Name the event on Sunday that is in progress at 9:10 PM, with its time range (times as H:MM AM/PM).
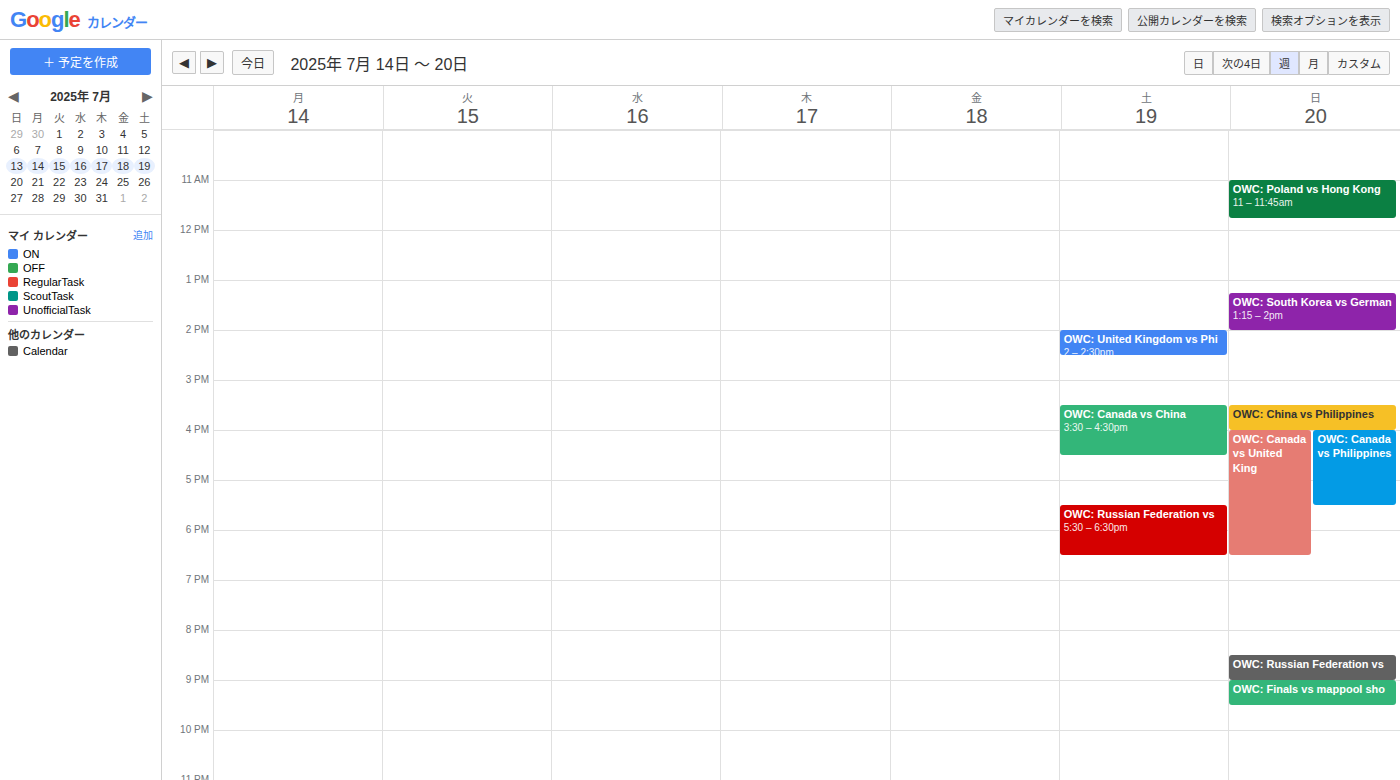
"OWC: Finals vs mappool sho", 9:00 PM to 9:30 PM